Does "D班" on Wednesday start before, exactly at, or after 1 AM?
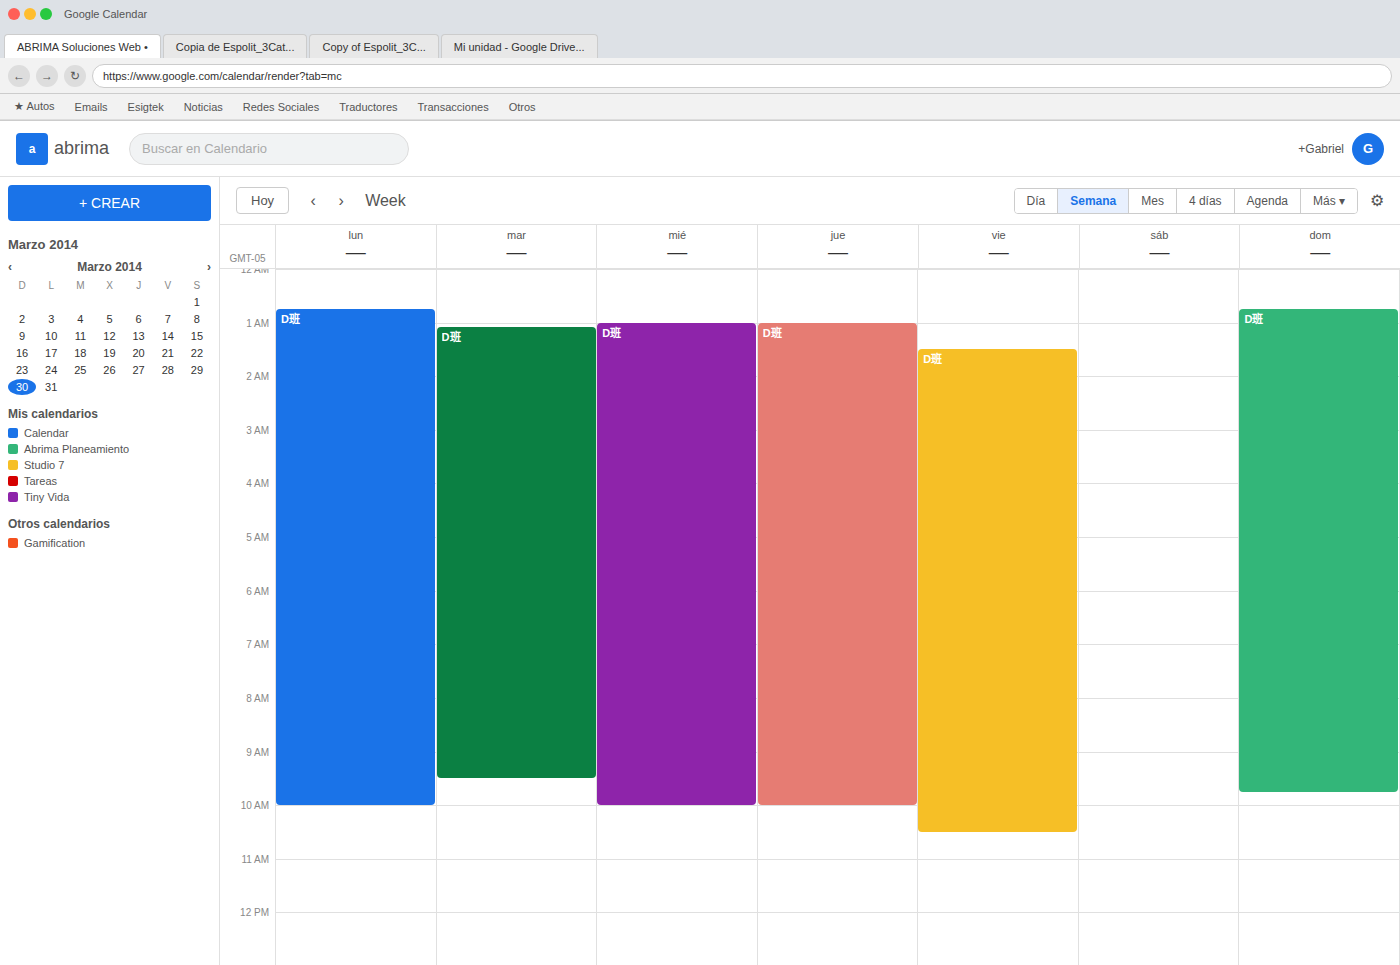
1:00 AM -- exactly at 1 AM, on the 1 AM line.